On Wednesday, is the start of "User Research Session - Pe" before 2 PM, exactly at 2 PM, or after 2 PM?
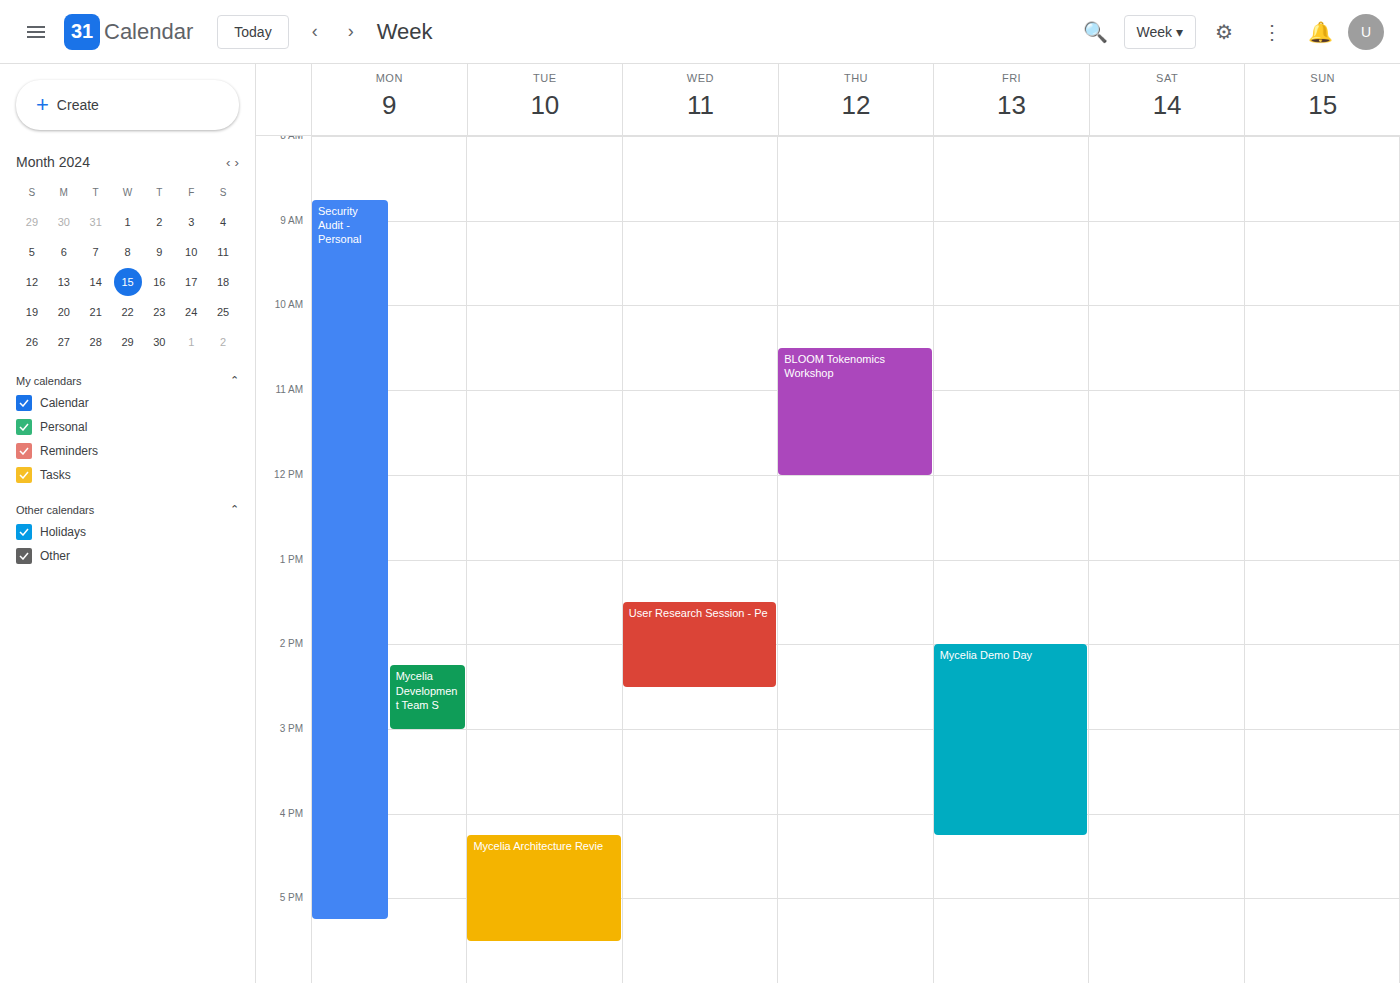
1:30 PM -- before 2 PM, 30 minutes above the 2 PM line.